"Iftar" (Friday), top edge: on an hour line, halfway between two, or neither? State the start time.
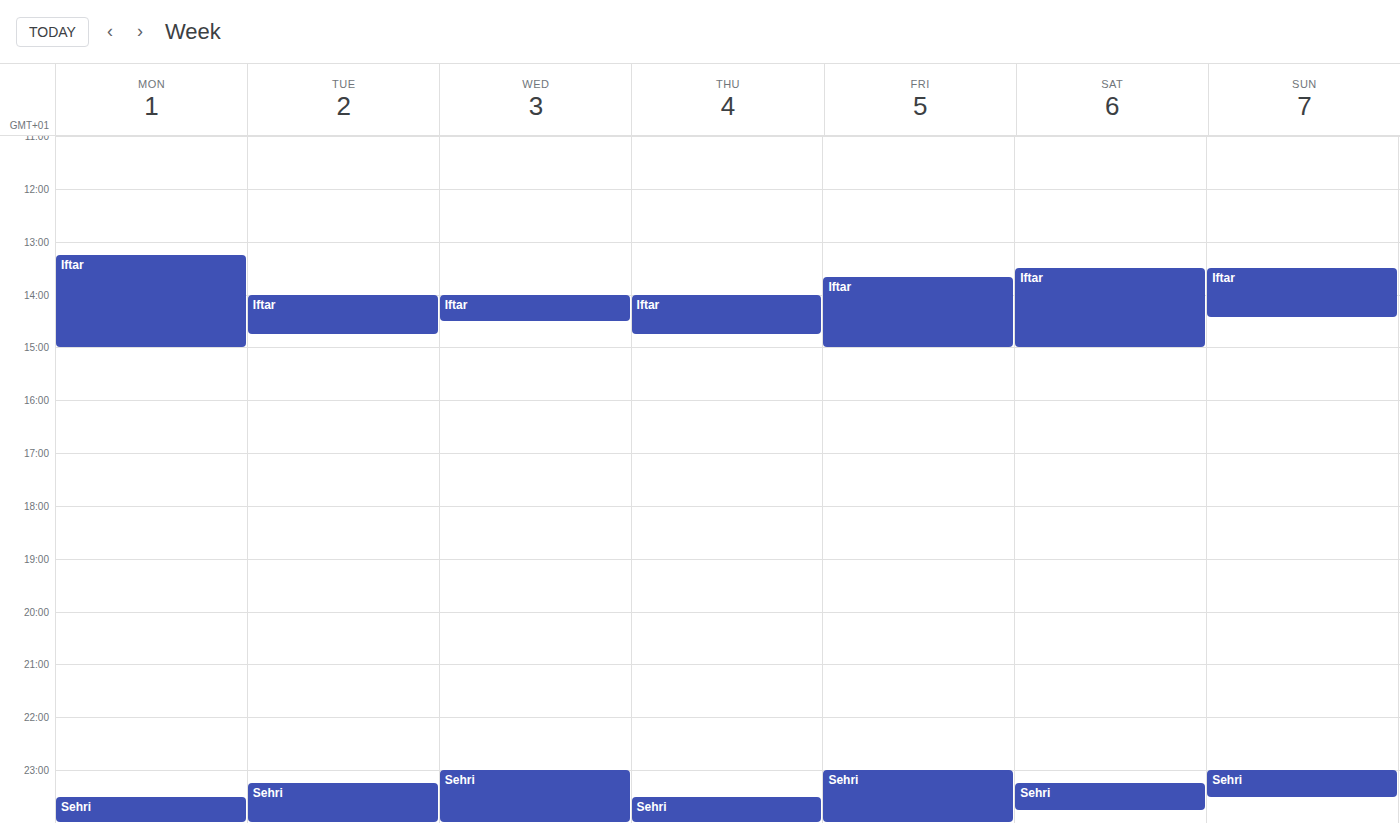
13:40 -- neither: 40 minutes below the 13:00 line and 20 minutes above the 14:00 line.